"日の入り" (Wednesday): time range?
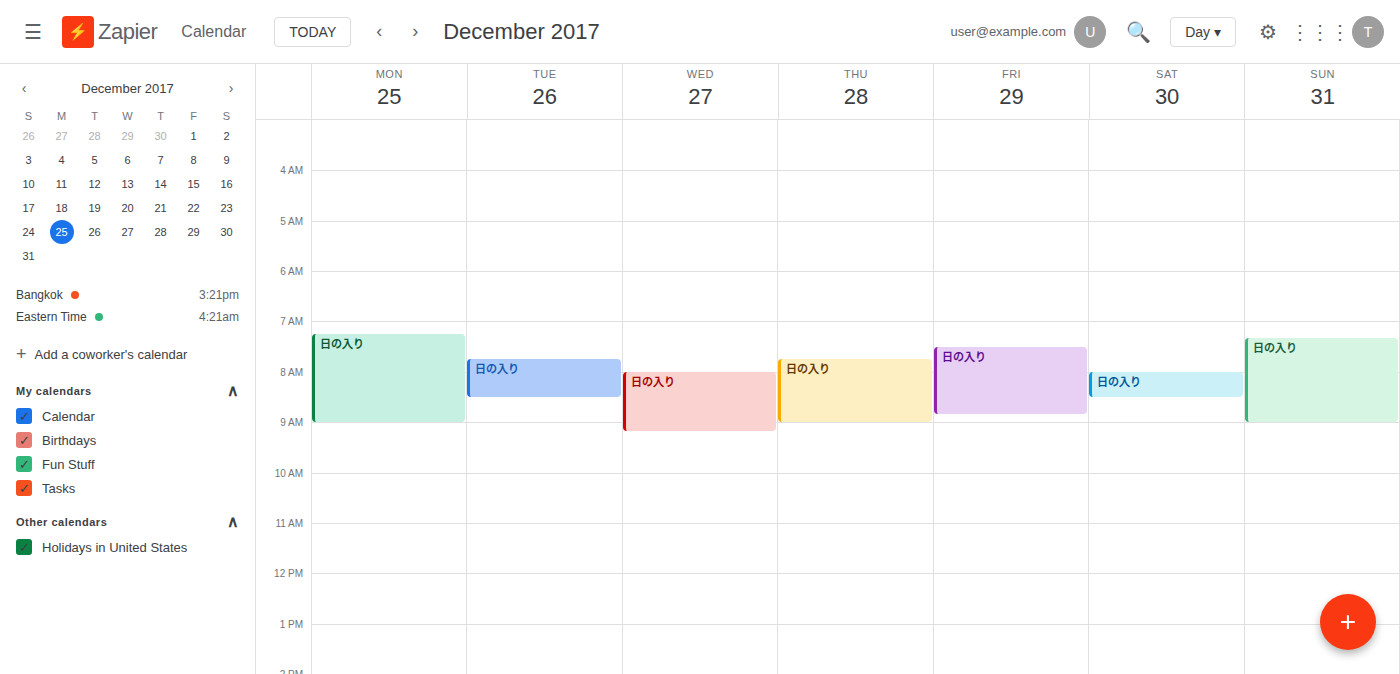
8:00 AM to 9:10 AM